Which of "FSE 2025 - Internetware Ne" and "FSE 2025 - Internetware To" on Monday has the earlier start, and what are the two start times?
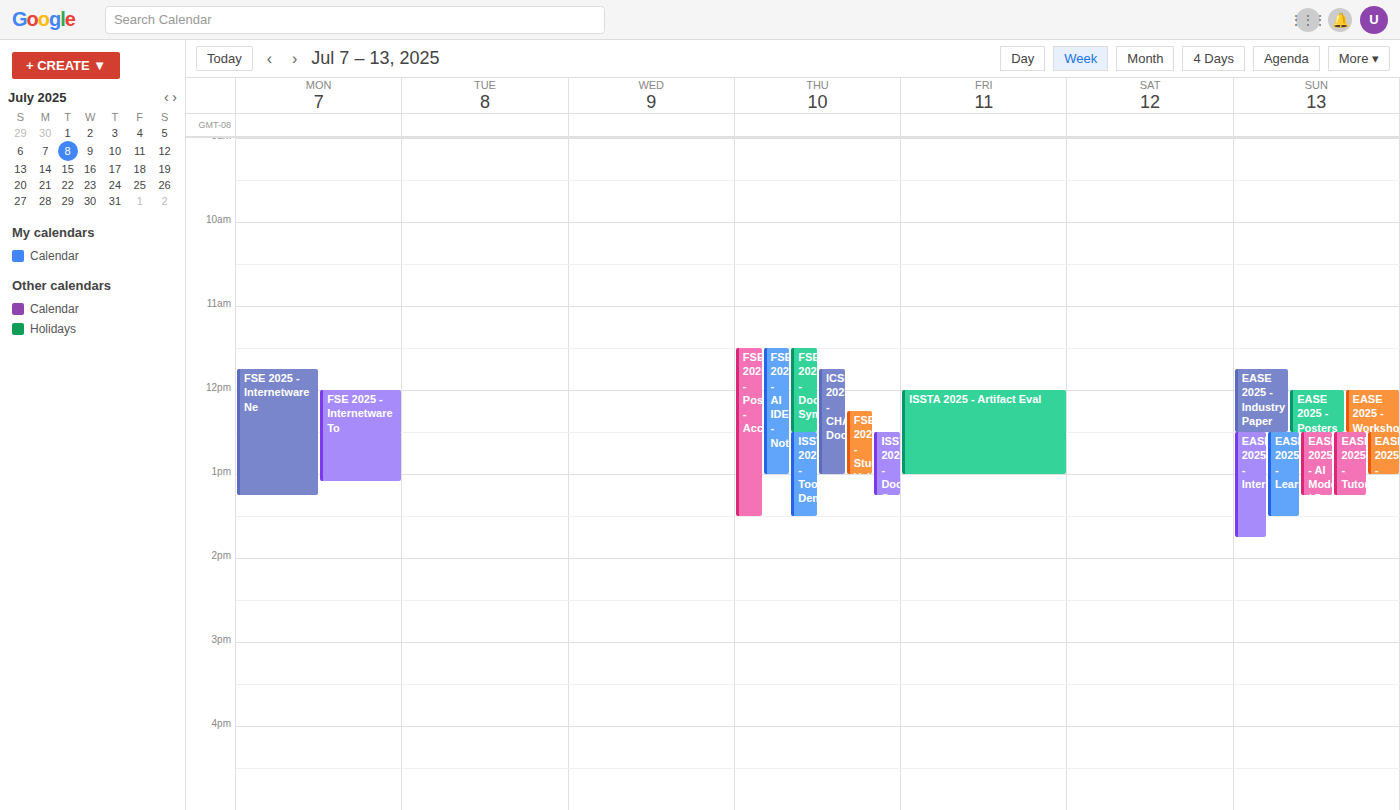
"FSE 2025 - Internetware Ne" 11:45 AM; "FSE 2025 - Internetware To" 12:00 PM.